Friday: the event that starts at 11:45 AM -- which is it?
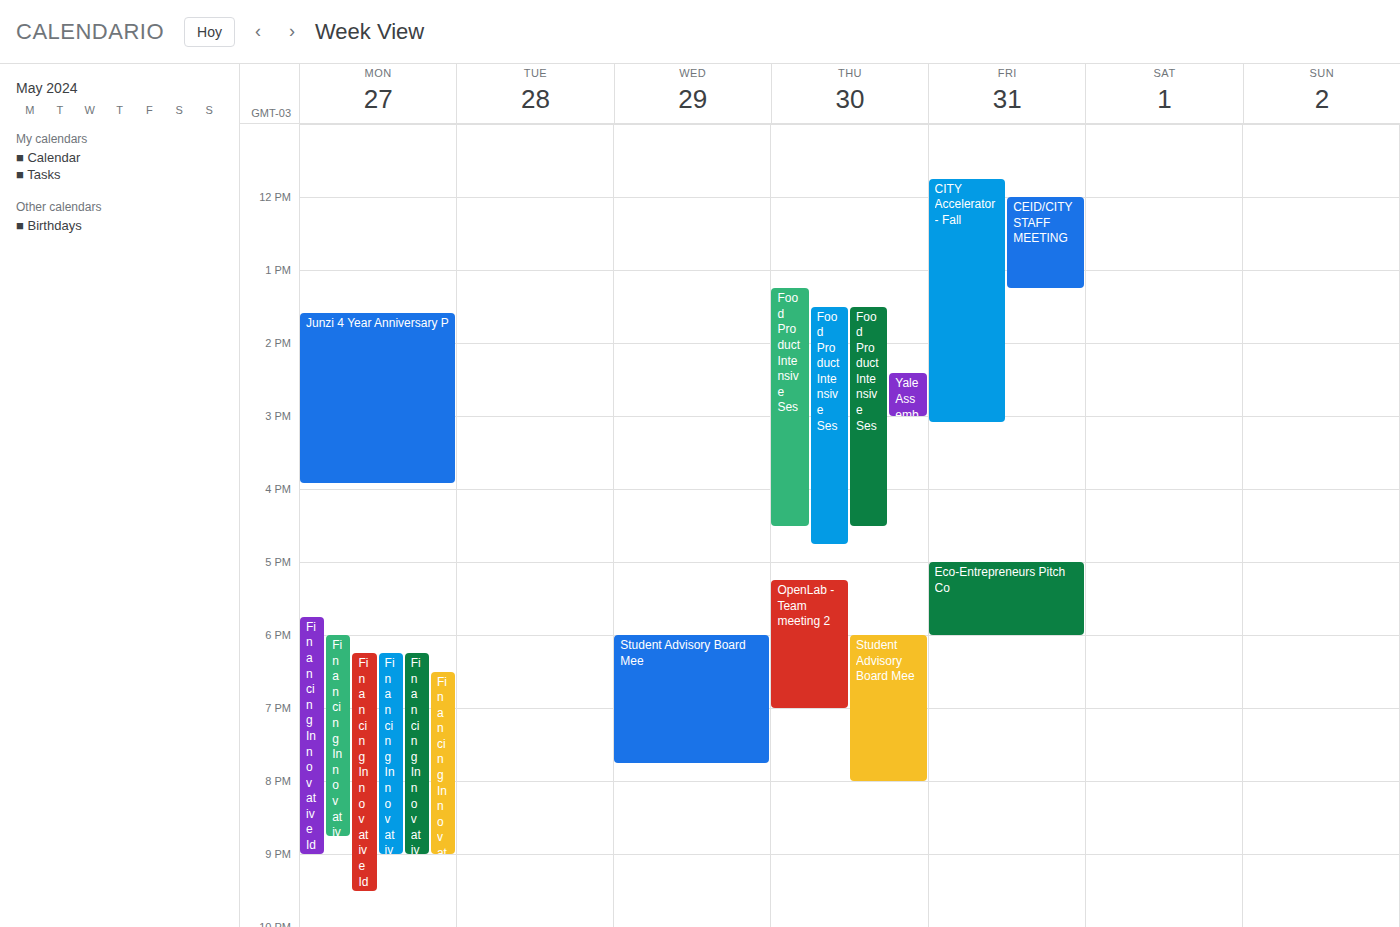
"CITY Accelerator - Fall"